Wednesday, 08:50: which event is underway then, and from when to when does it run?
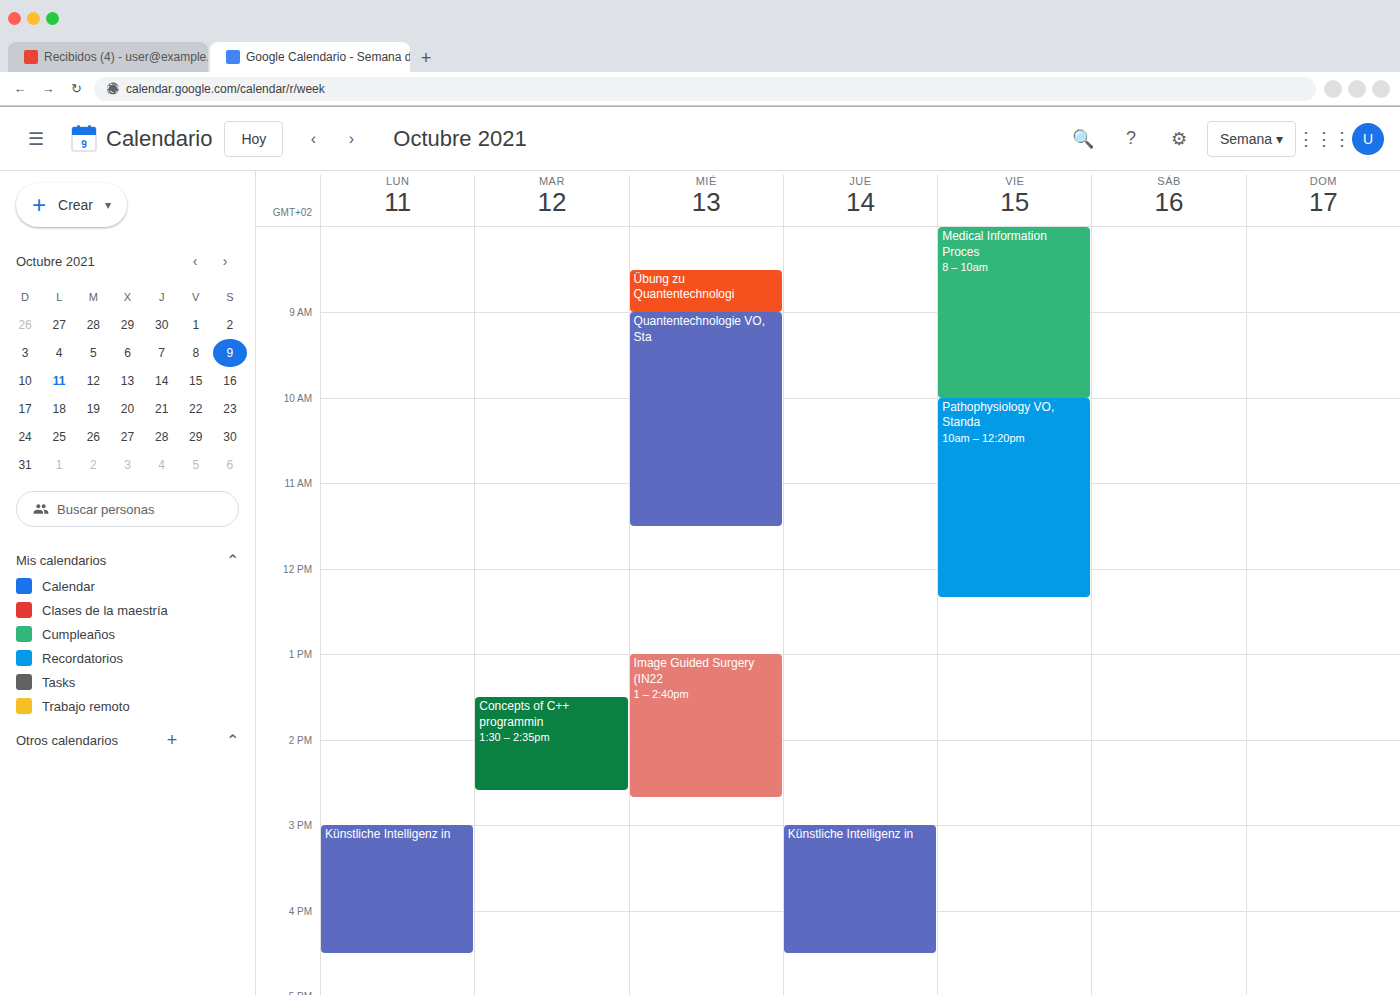
"Übung zu Quantentechnologi", 08:30 to 09:00